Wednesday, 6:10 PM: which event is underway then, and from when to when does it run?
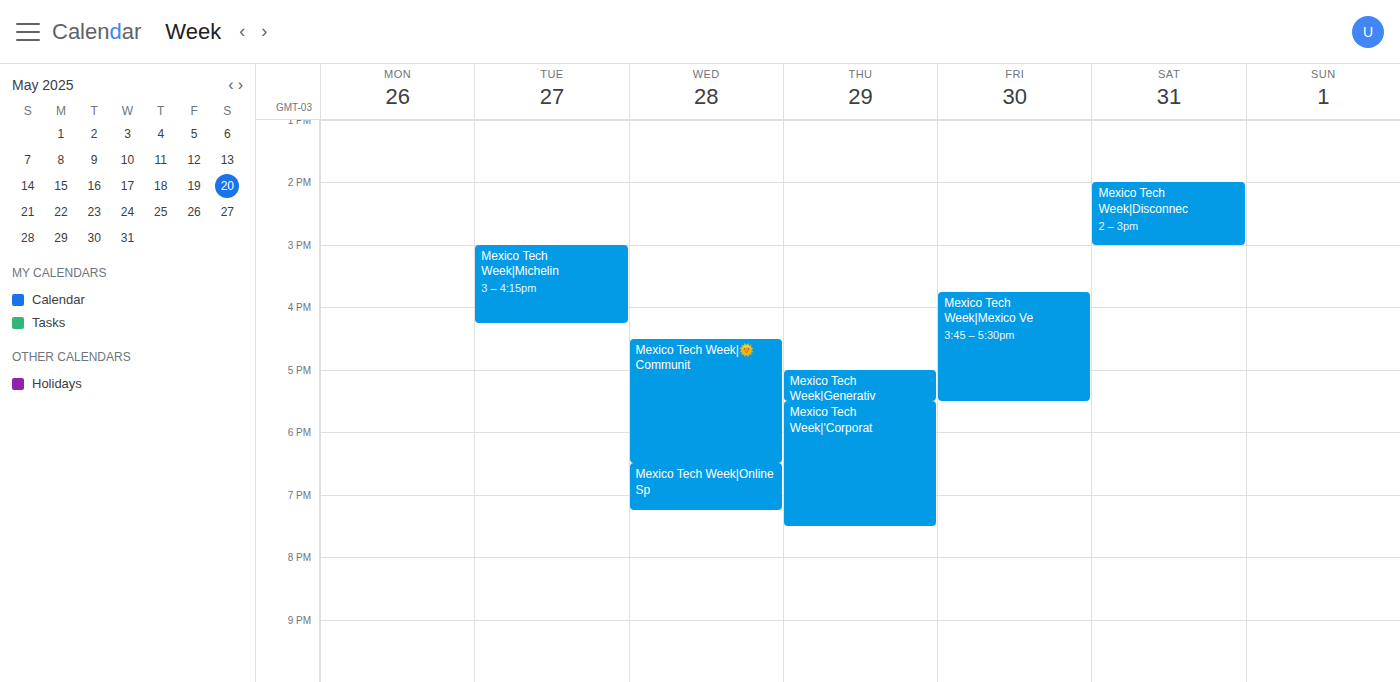
"Mexico Tech Week|🌞Communit", 4:30 PM to 6:30 PM